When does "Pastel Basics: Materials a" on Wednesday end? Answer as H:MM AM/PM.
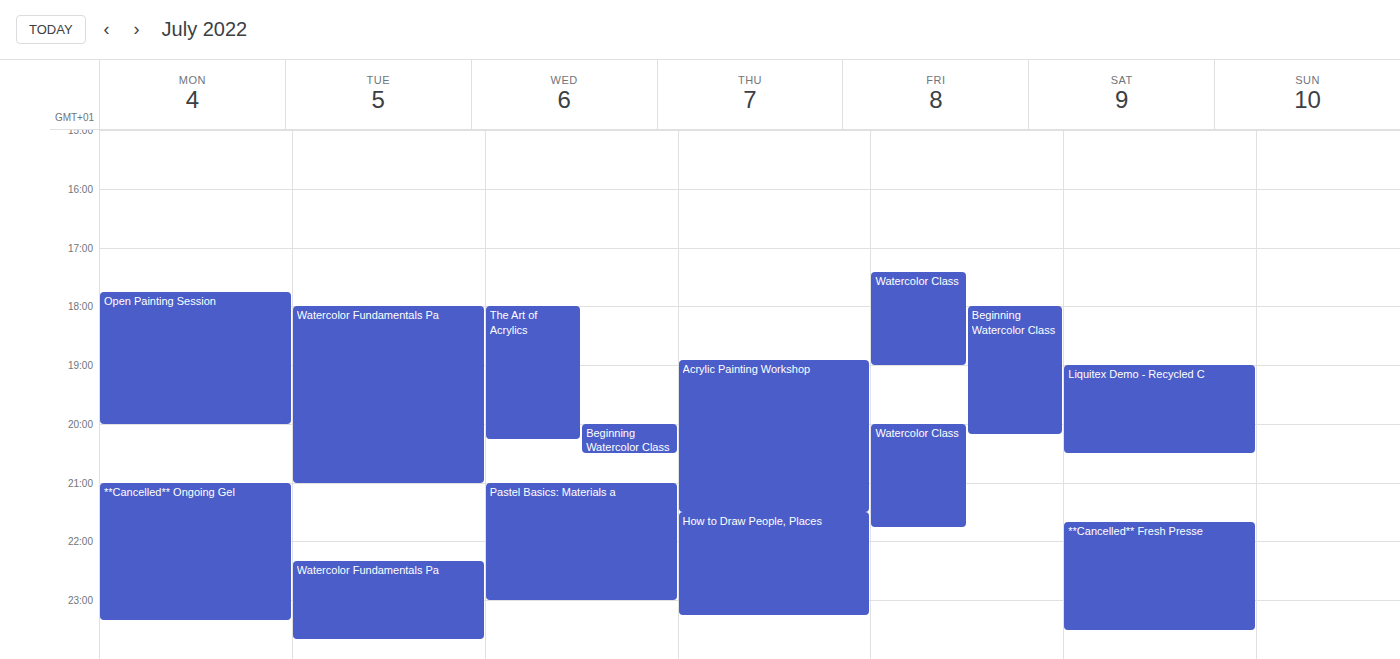
11:00 PM